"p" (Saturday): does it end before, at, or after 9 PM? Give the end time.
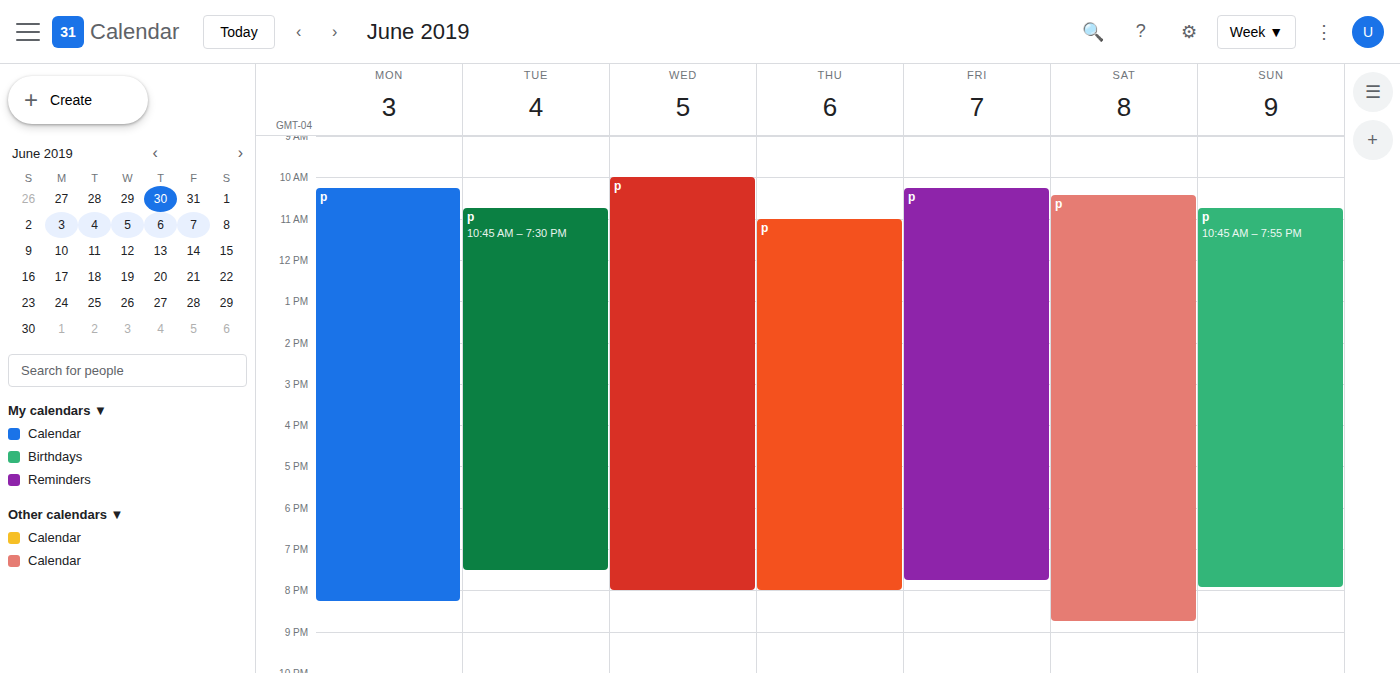
8:45 PM -- before 9 PM, 15 minutes above the 9 PM line.